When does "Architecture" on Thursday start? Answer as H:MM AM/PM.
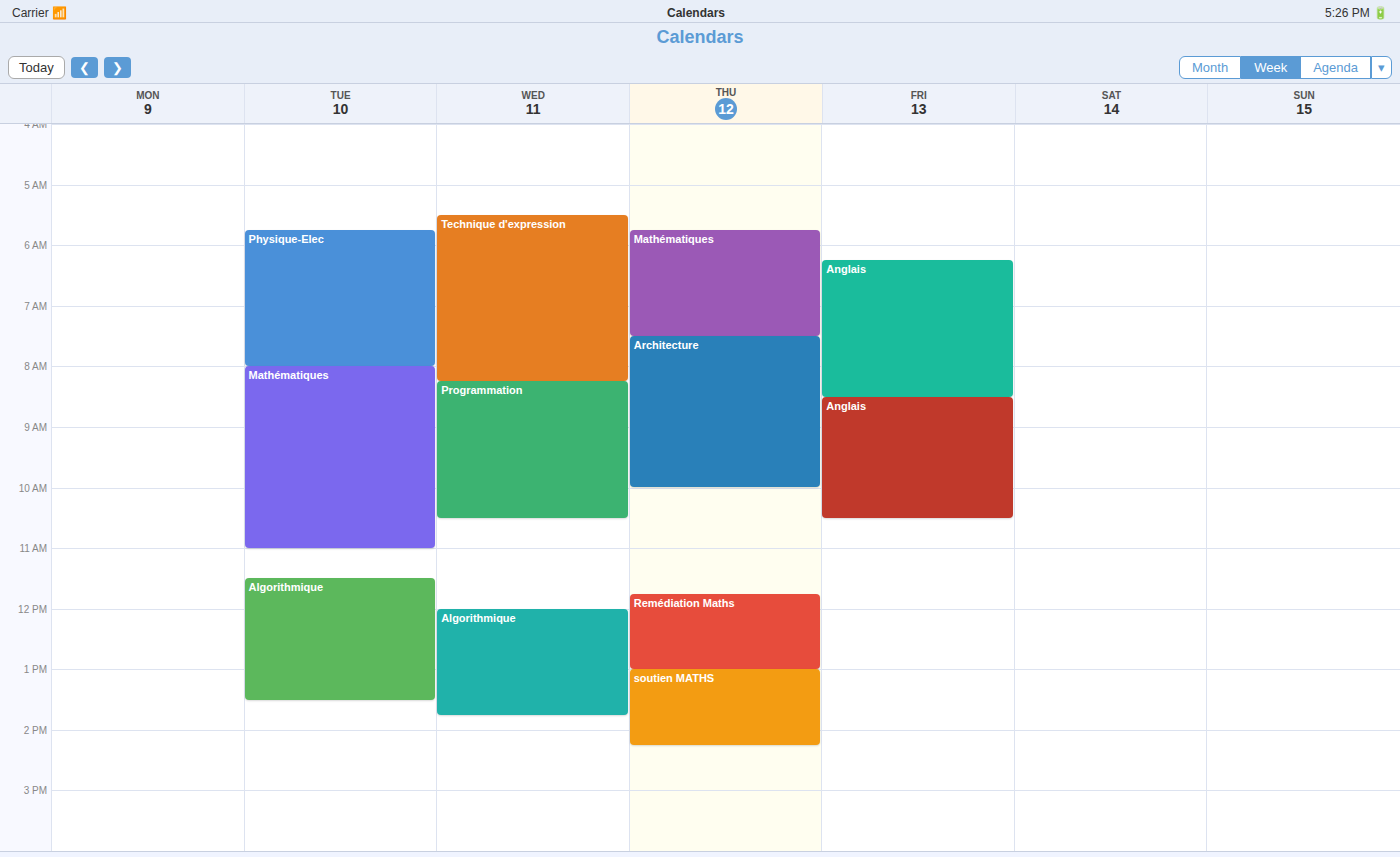
7:30 AM